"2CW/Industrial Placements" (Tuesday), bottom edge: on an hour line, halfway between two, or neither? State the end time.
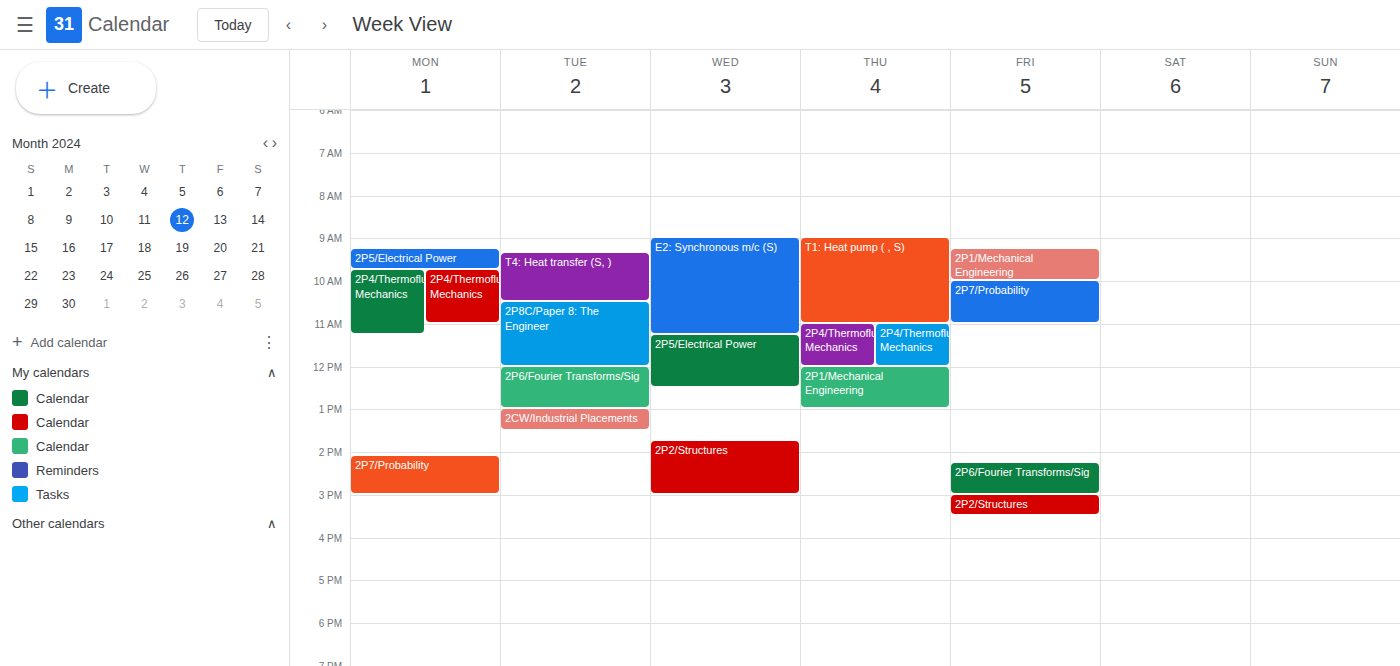
1:30 PM -- halfway between the 1 PM and 2 PM lines.